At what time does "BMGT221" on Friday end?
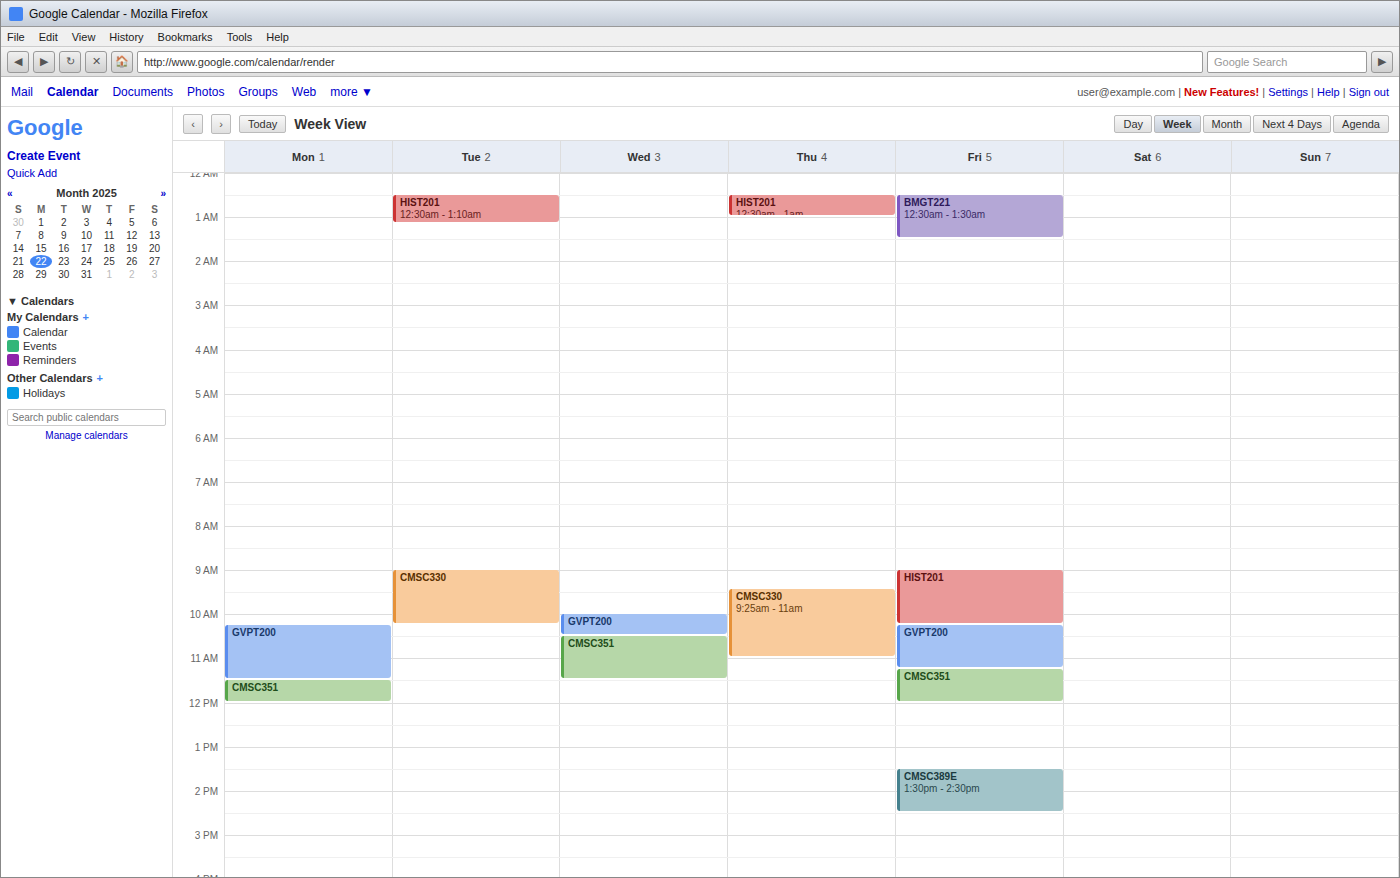
01:30